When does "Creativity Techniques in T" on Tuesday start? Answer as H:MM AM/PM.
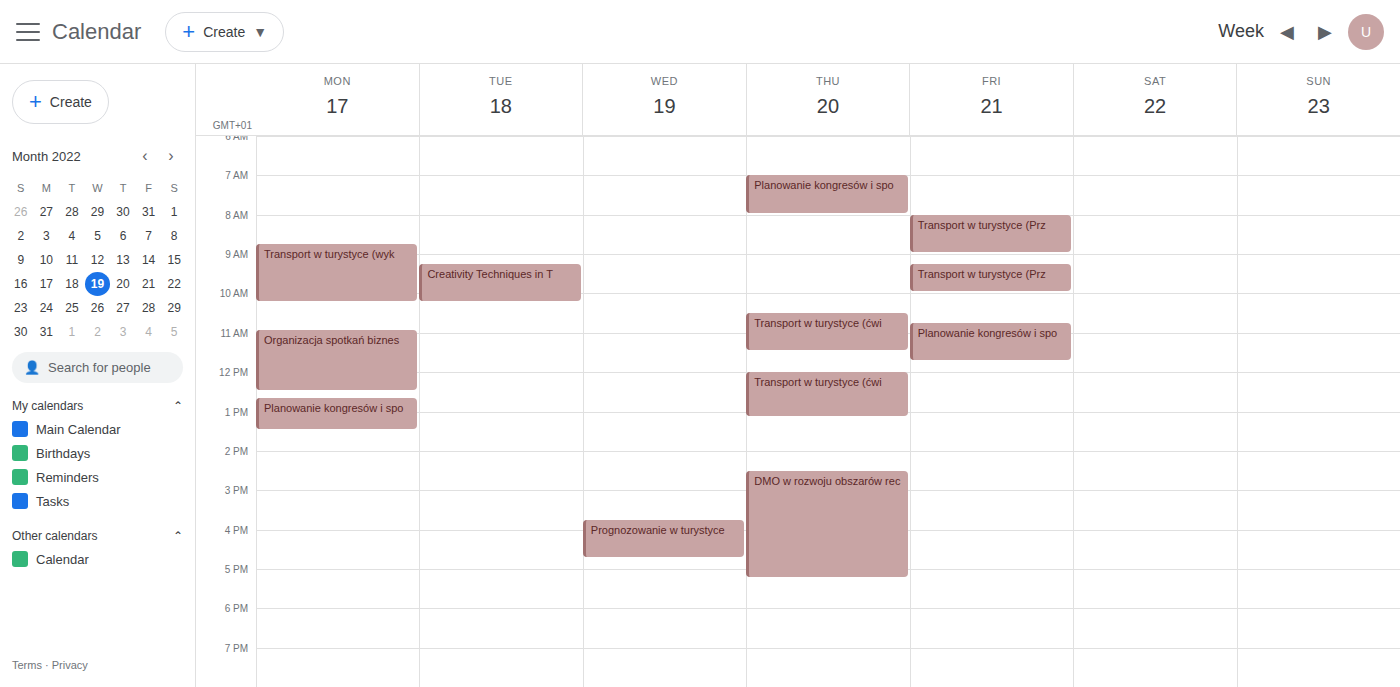
9:15 AM